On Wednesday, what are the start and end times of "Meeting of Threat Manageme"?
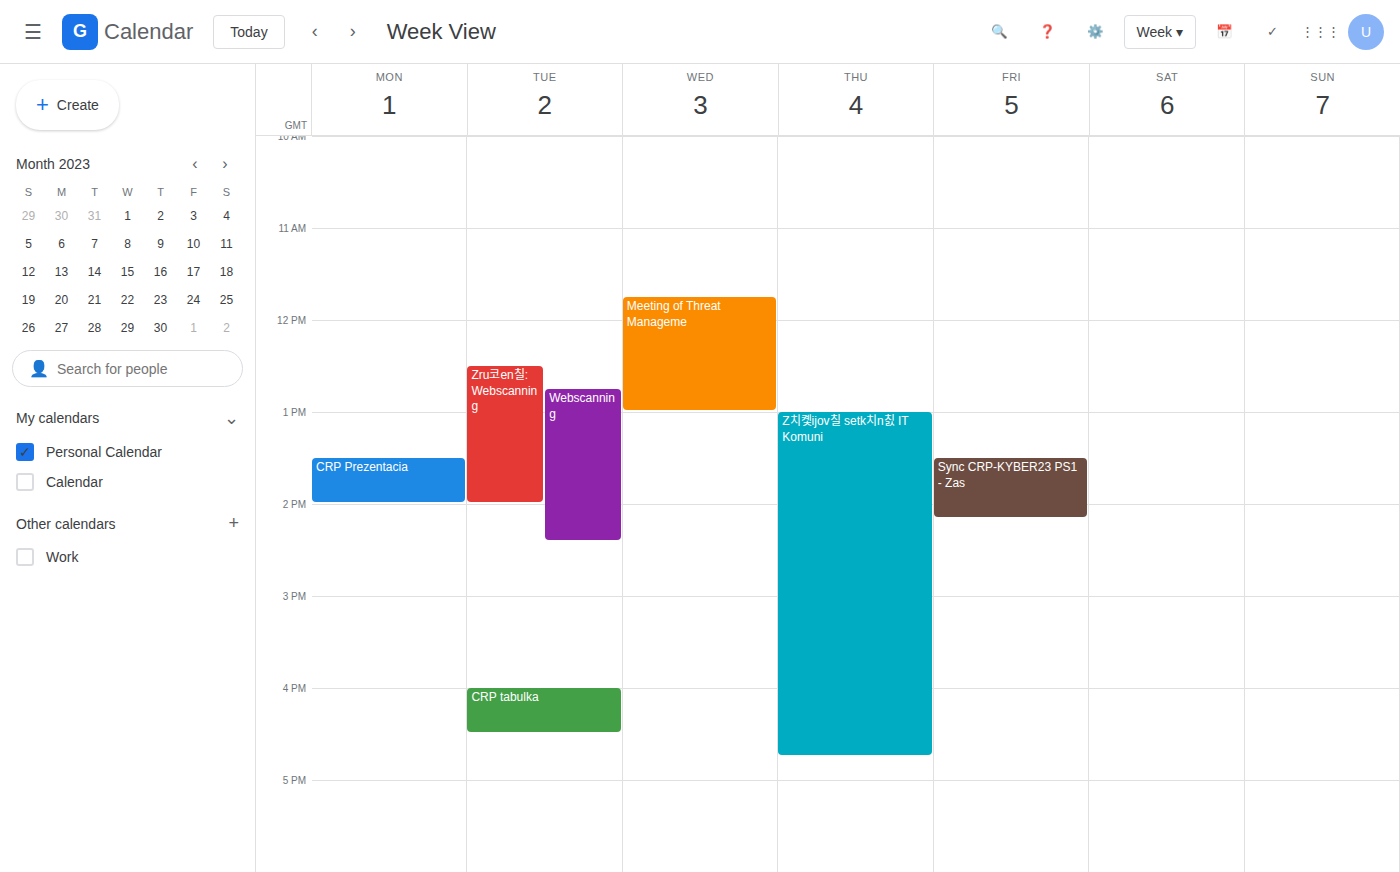
11:45 AM to 1:00 PM